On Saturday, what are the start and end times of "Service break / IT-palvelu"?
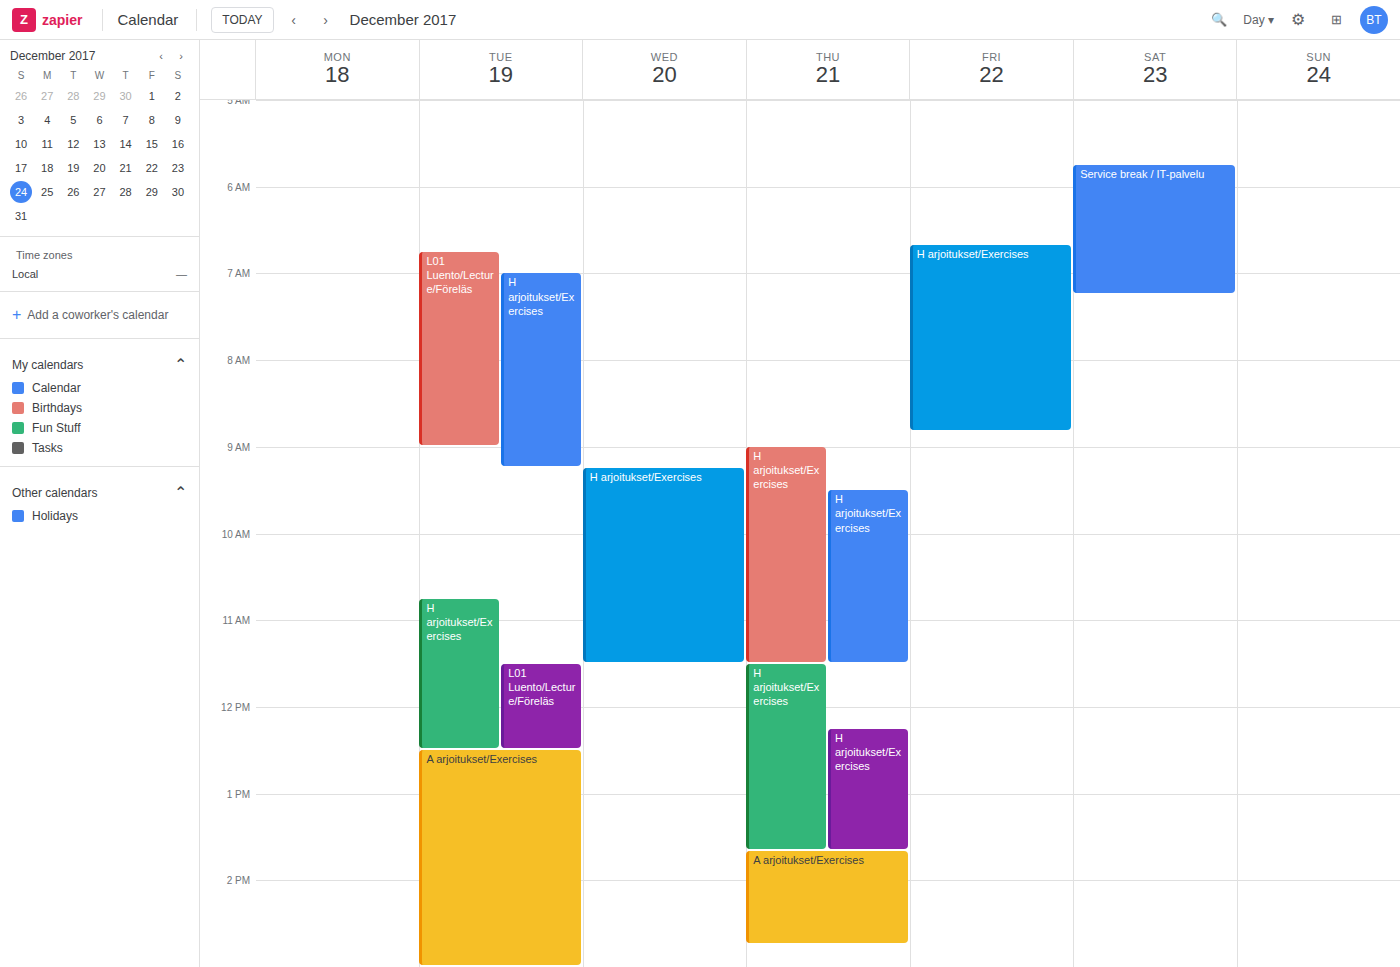
5:45 AM to 7:15 AM